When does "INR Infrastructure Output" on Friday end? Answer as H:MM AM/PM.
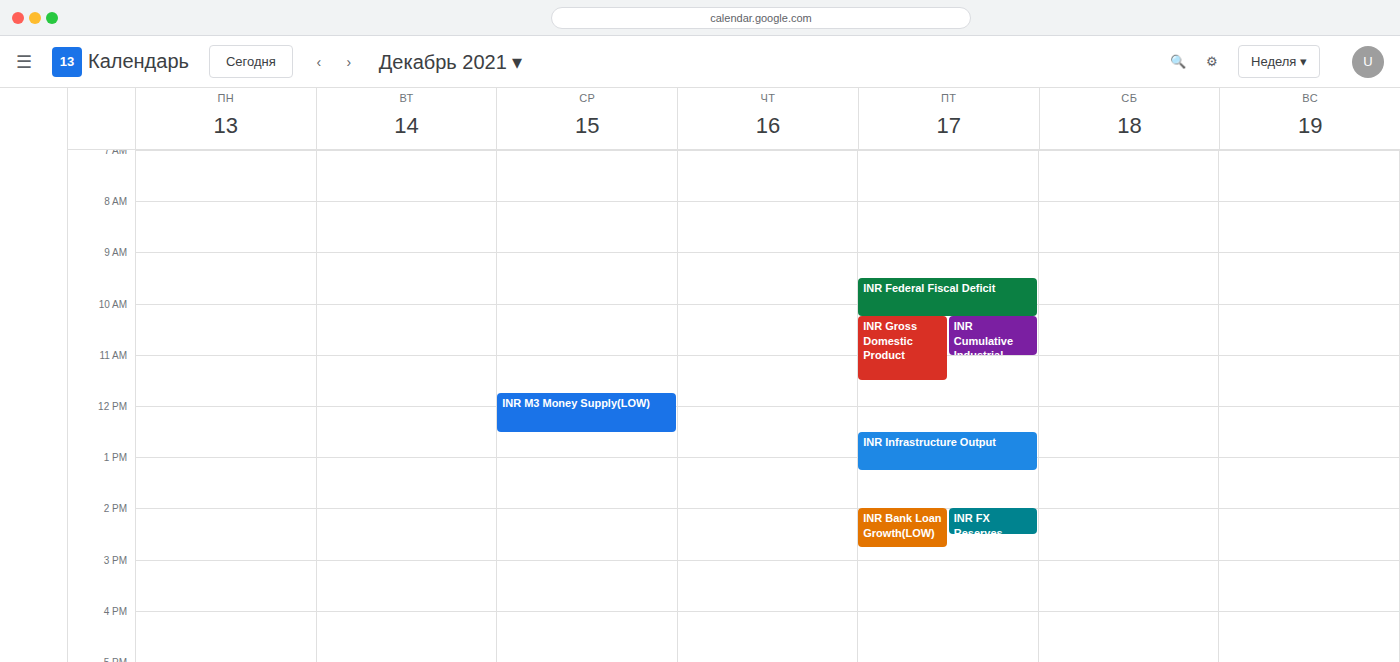
1:15 PM